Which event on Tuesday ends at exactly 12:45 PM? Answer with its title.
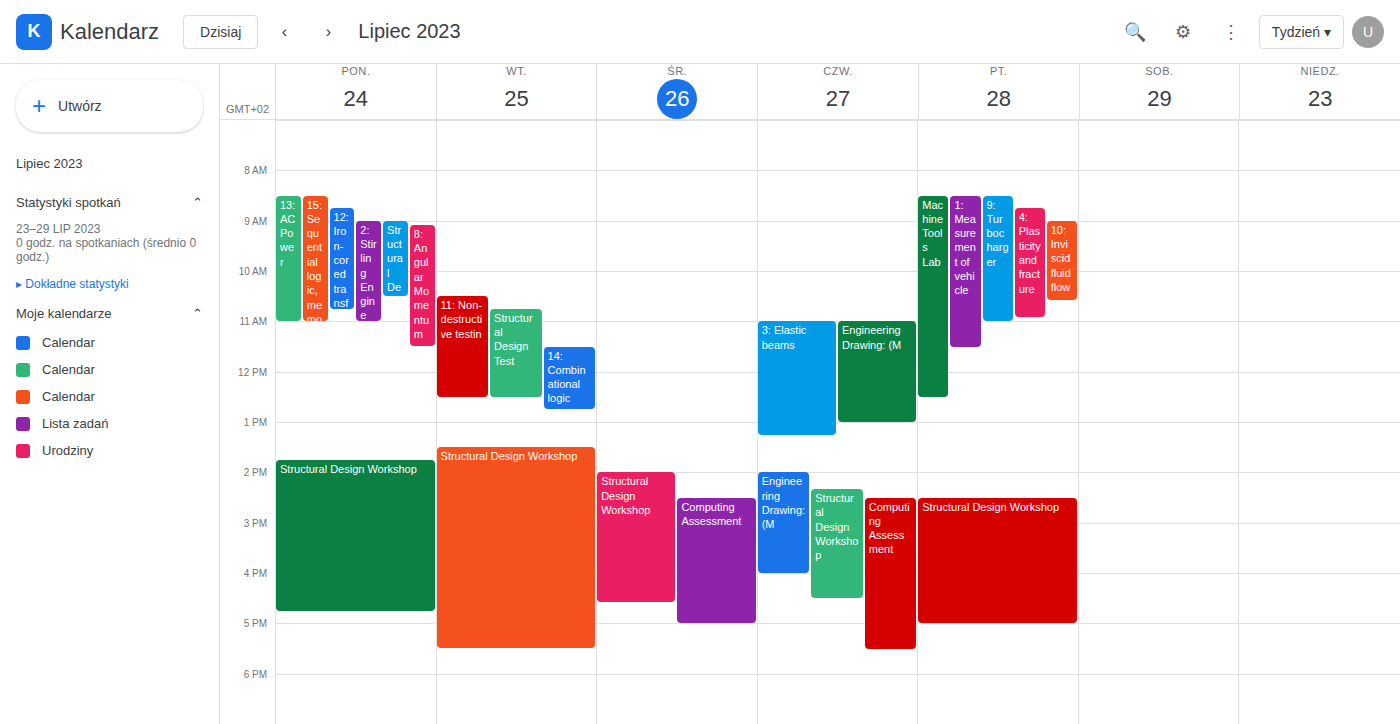
"14: Combinational logic"